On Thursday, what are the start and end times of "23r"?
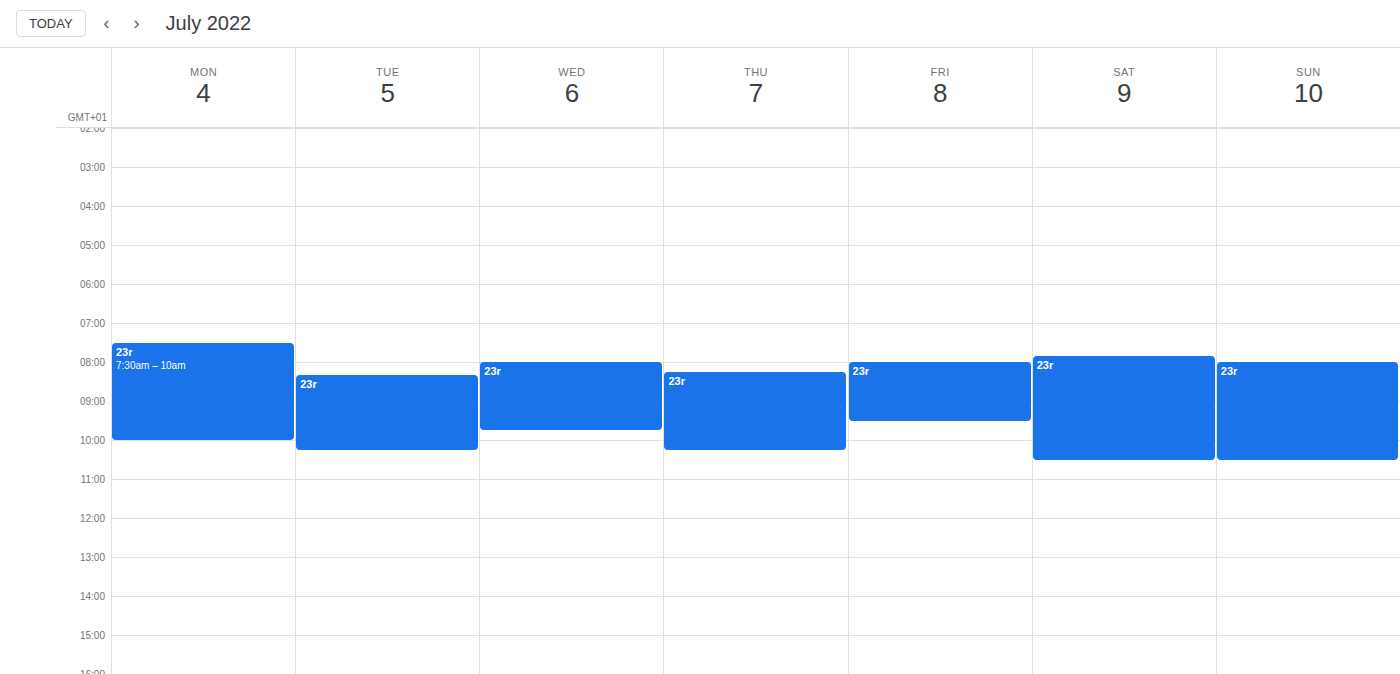
8:15 AM to 10:15 AM